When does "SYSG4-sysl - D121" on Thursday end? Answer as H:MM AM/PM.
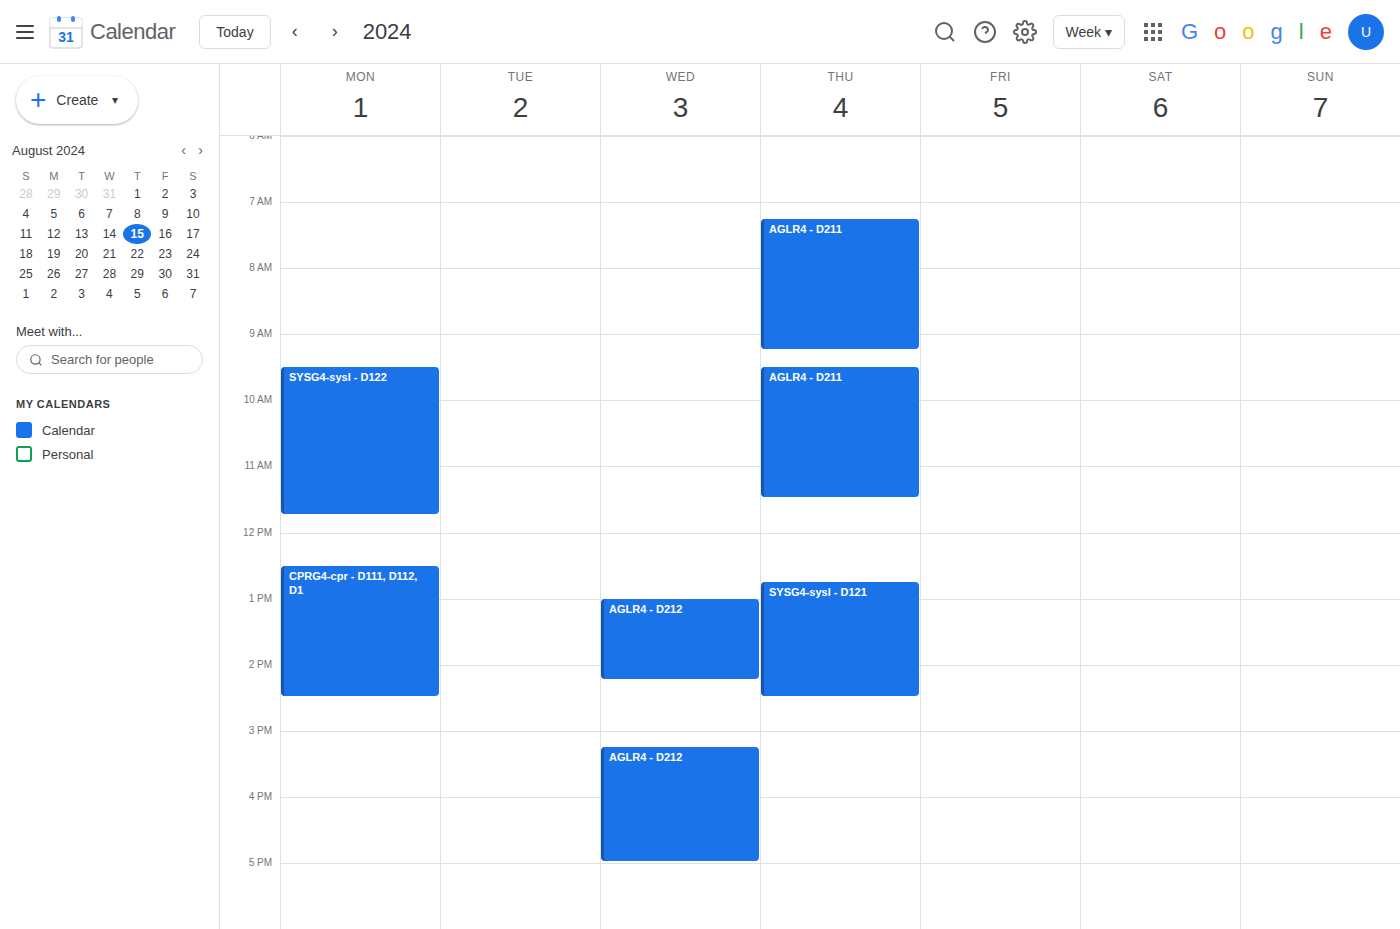
2:30 PM